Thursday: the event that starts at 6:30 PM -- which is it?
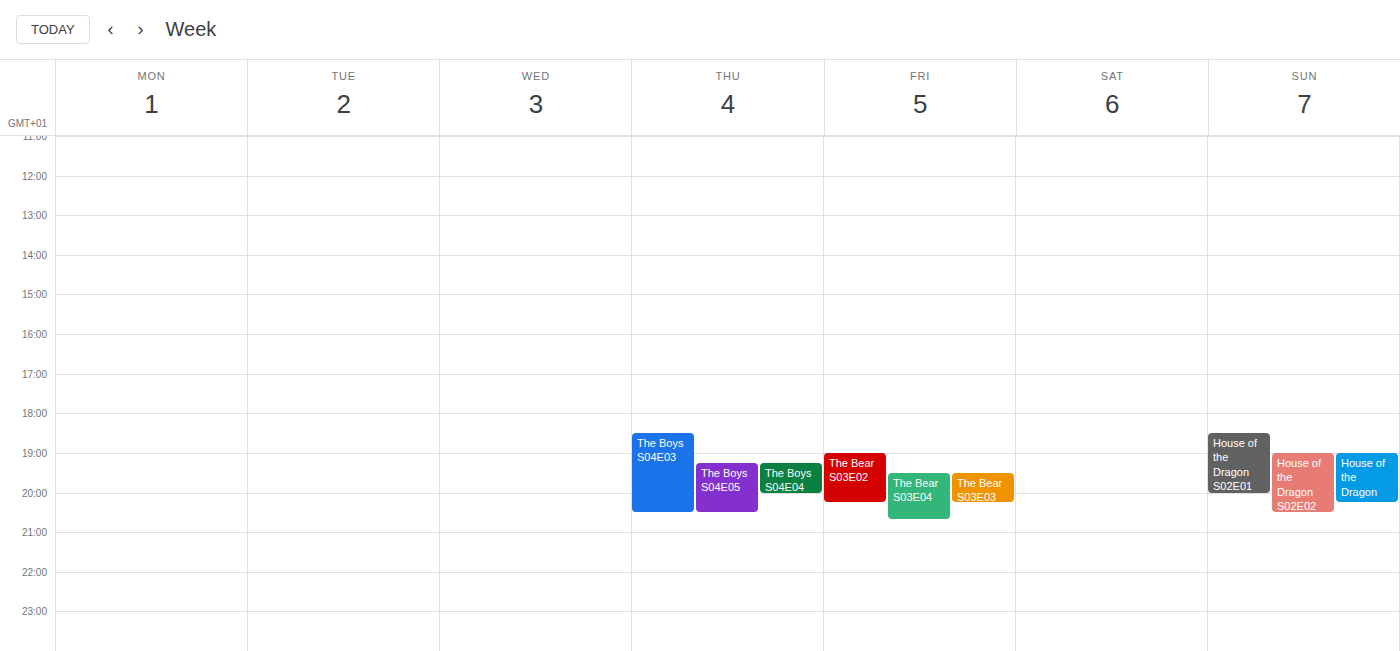
"The Boys S04E03"